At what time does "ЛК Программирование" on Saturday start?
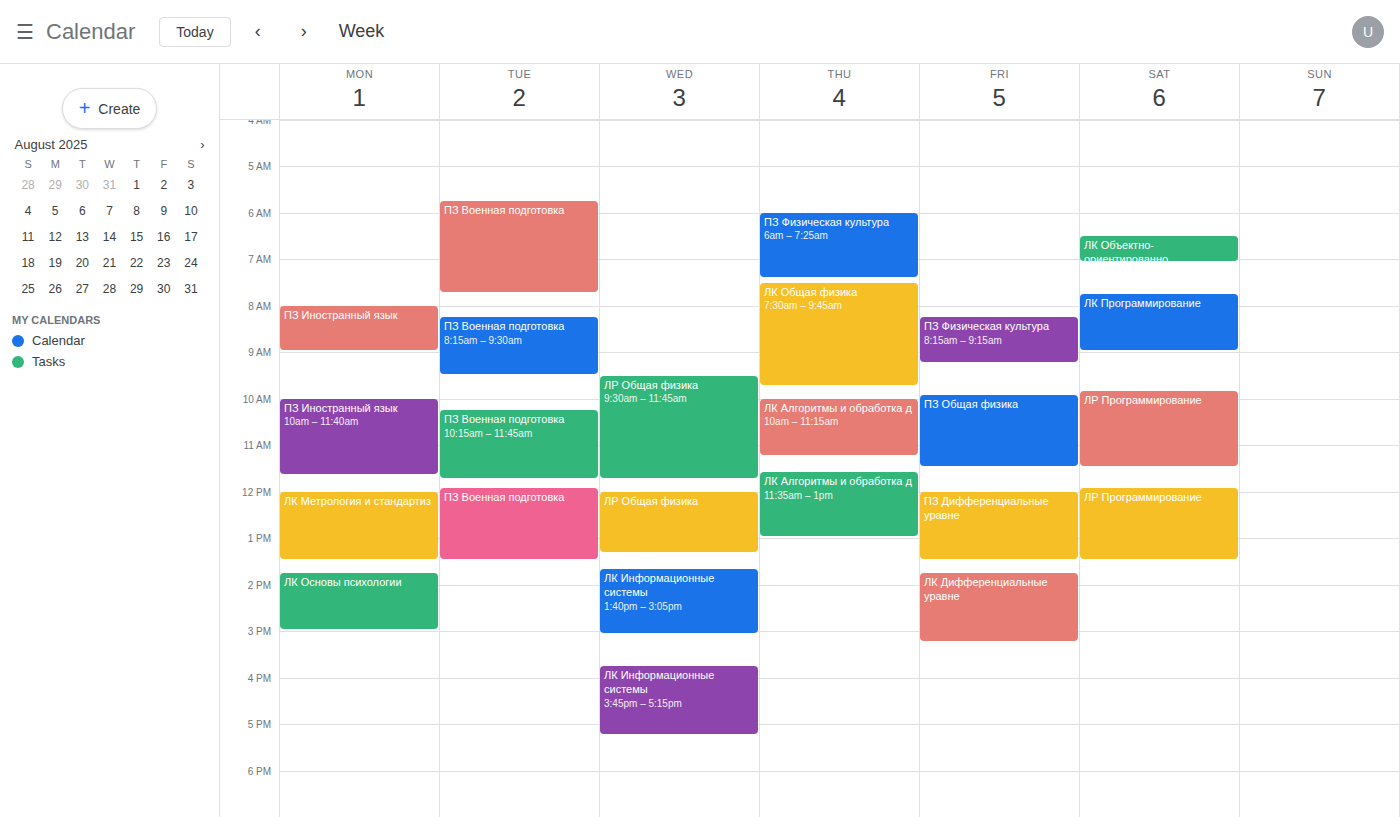
7:45 AM